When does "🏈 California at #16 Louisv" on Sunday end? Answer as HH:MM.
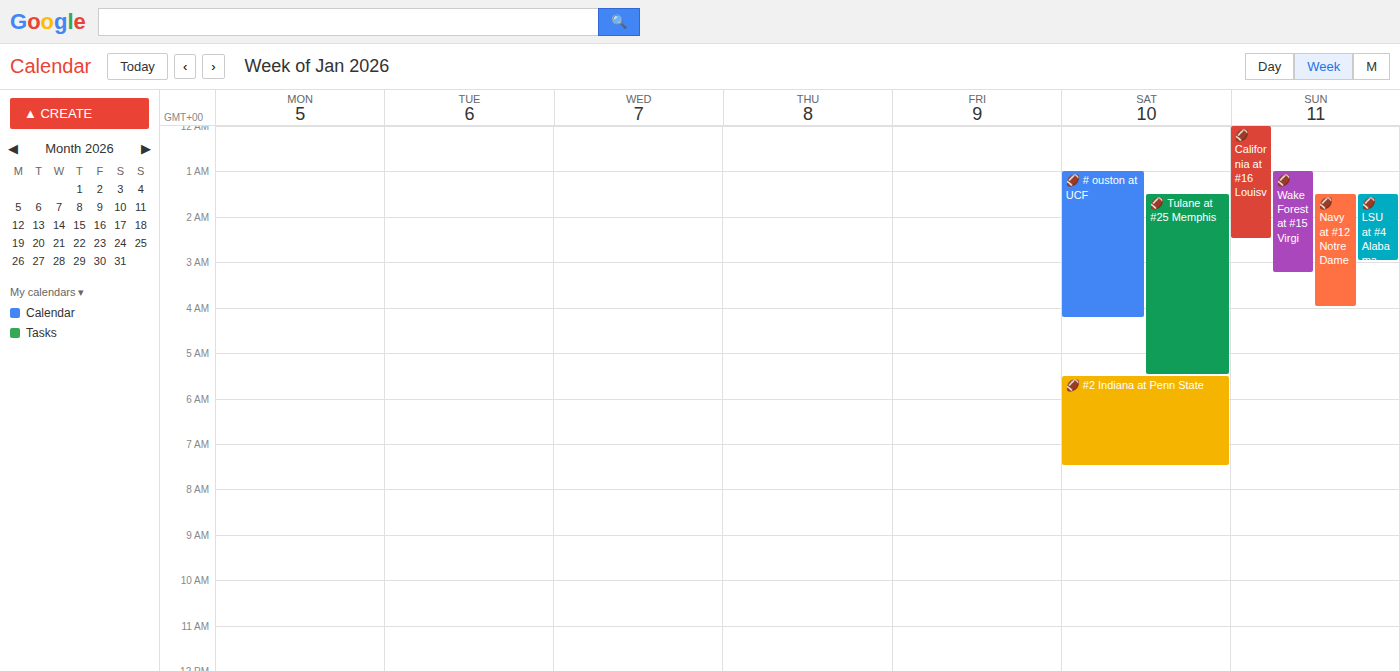
02:30